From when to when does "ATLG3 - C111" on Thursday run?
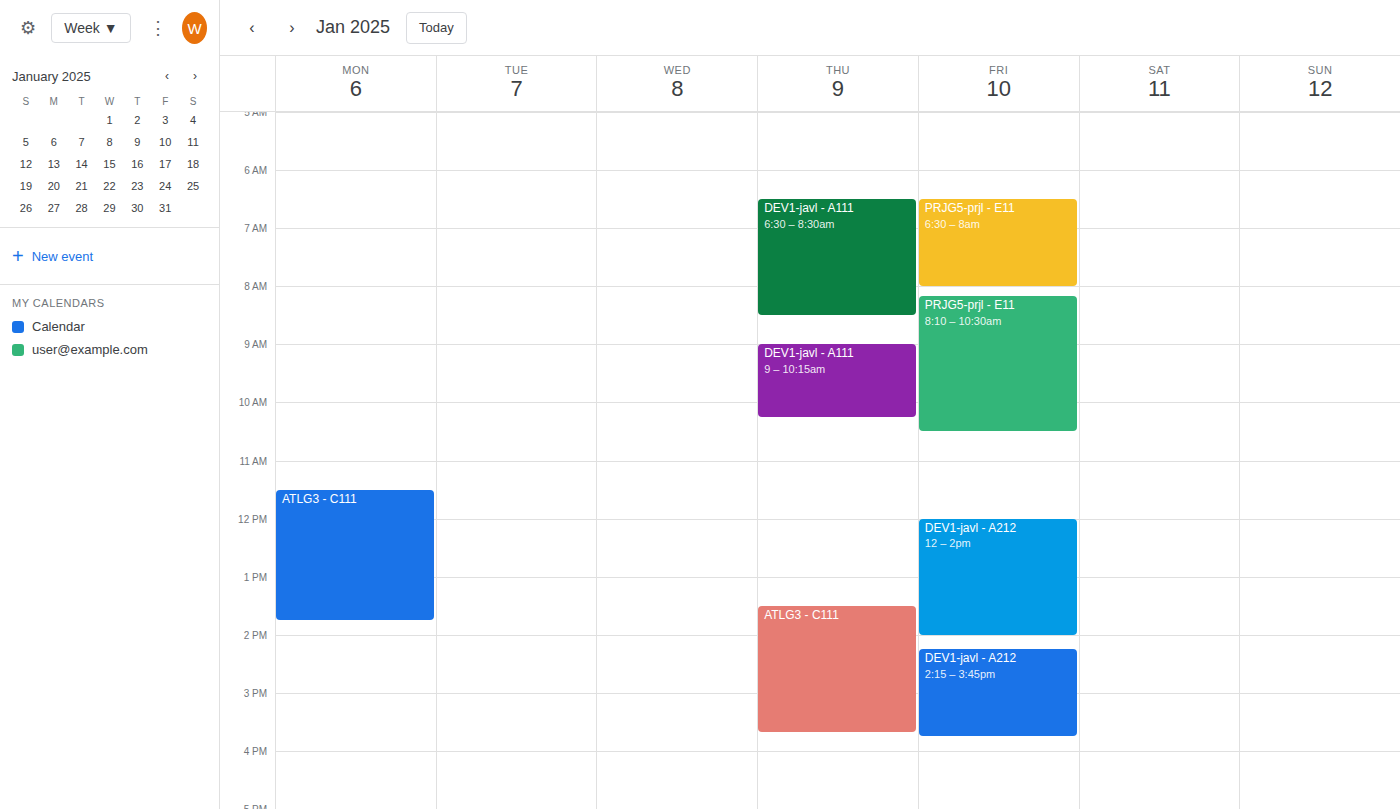
1:30 PM to 3:40 PM